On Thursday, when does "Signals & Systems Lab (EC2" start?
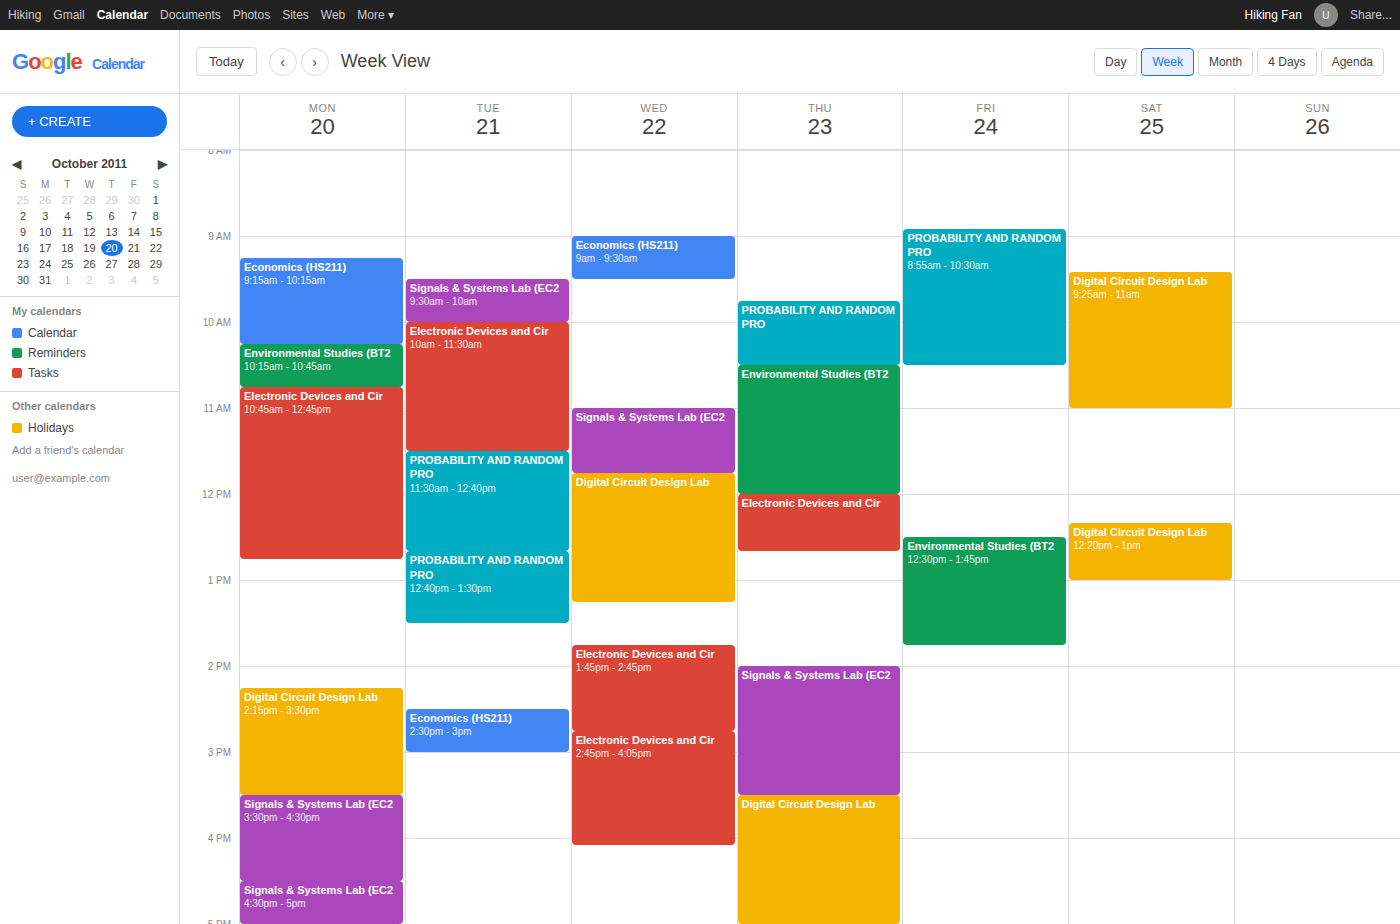
2:00 PM